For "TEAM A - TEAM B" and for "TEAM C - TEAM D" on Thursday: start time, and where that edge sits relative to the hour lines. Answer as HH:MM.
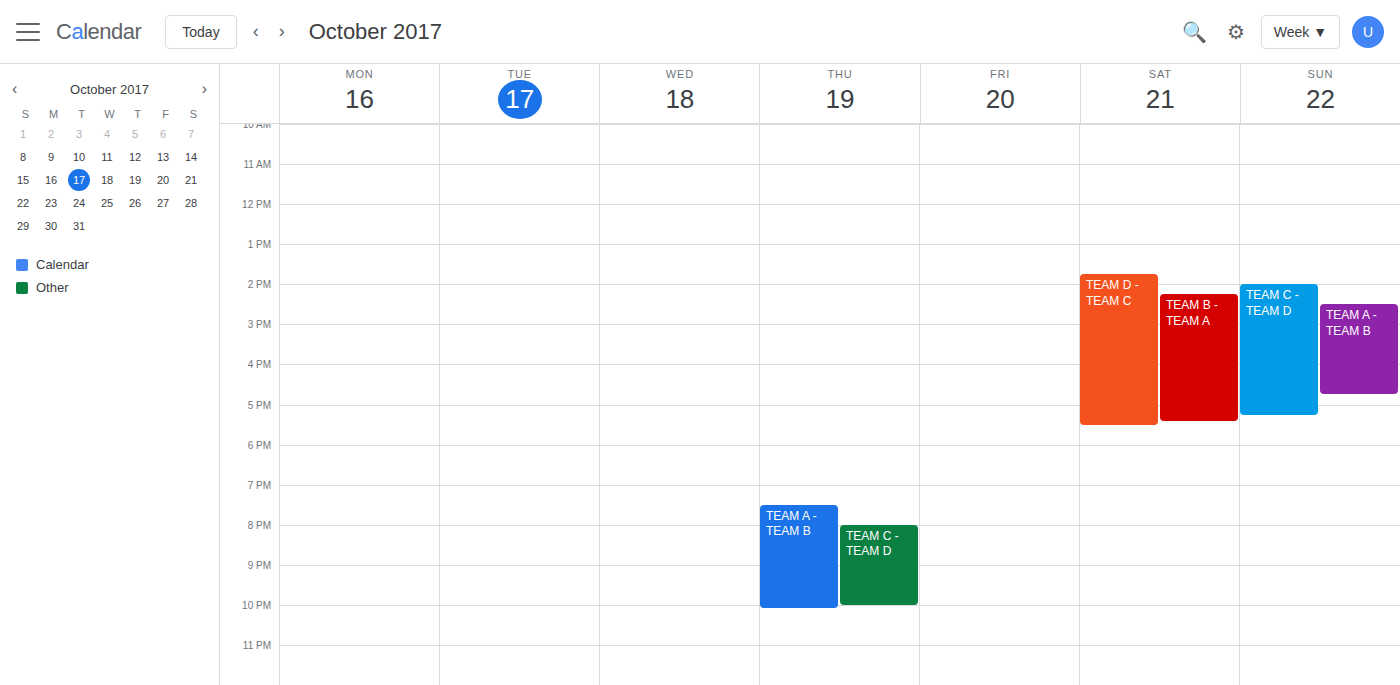
"TEAM A - TEAM B": 19:30, halfway between the 19:00 and 20:00 lines. "TEAM C - TEAM D": 20:00, exactly on the 20:00 line.